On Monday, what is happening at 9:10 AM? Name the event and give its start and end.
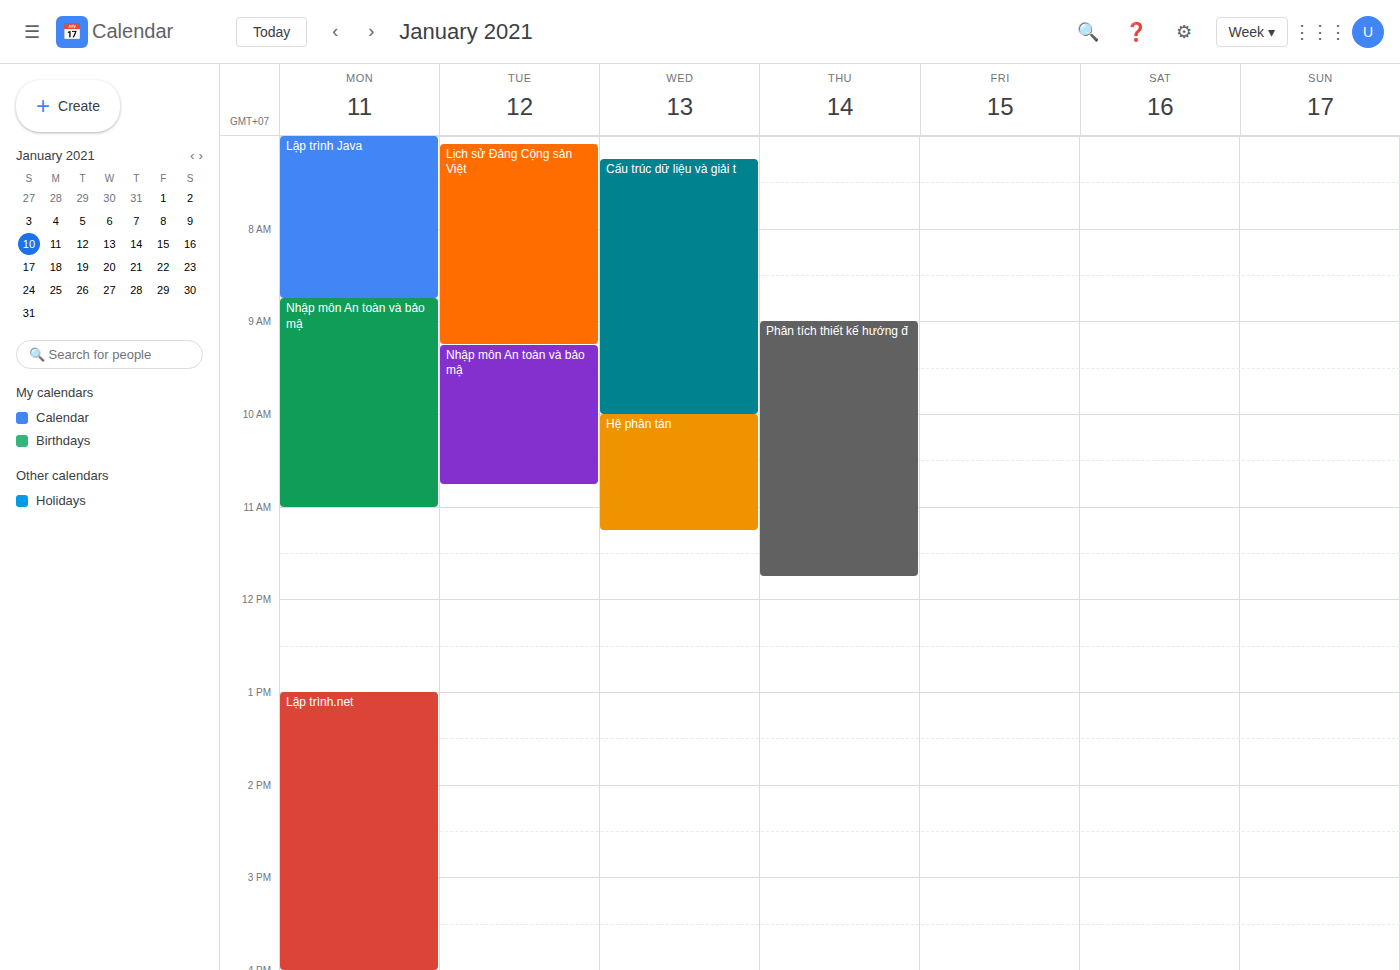
"Nhập môn An toàn và bảo mậ", 8:45 AM to 11:00 AM